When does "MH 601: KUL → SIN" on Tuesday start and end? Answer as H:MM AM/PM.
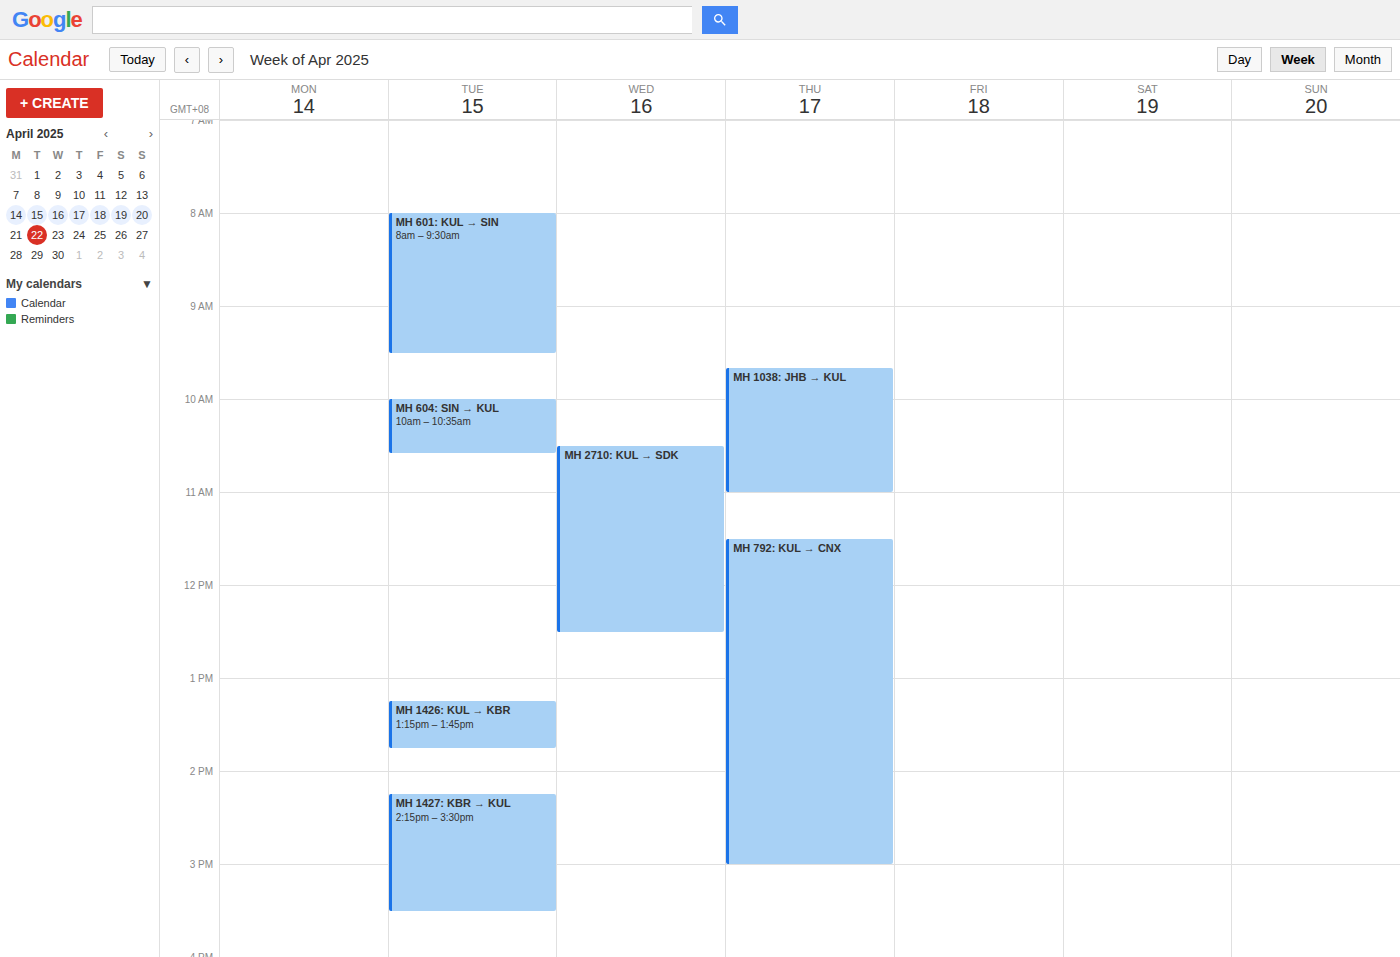
8:00 AM to 9:30 AM